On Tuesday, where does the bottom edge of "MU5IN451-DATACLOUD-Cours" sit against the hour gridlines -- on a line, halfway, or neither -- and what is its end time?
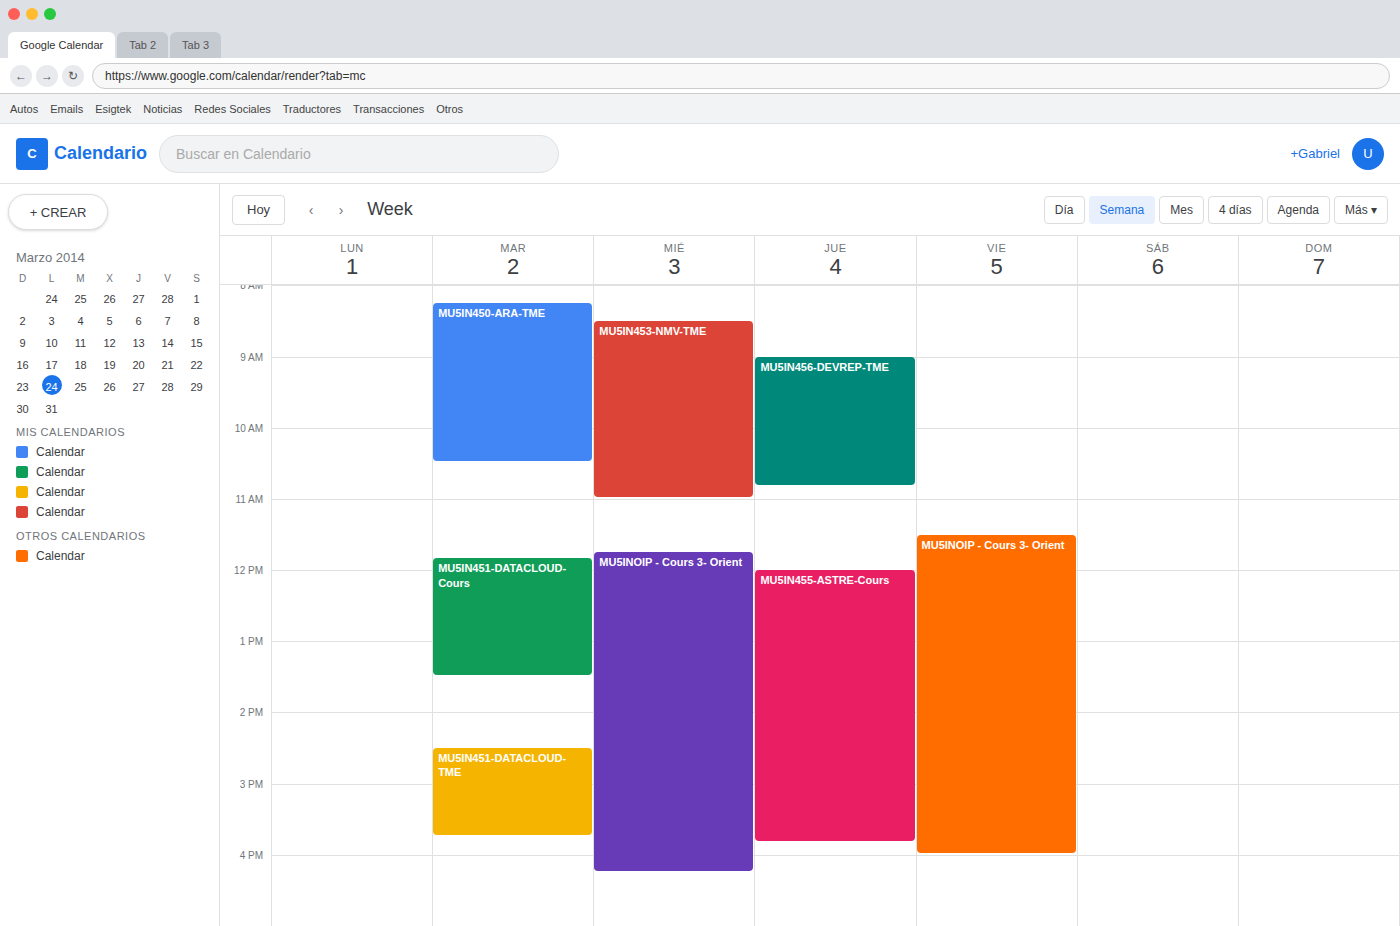
1:30 PM -- halfway between the 1 PM and 2 PM lines.